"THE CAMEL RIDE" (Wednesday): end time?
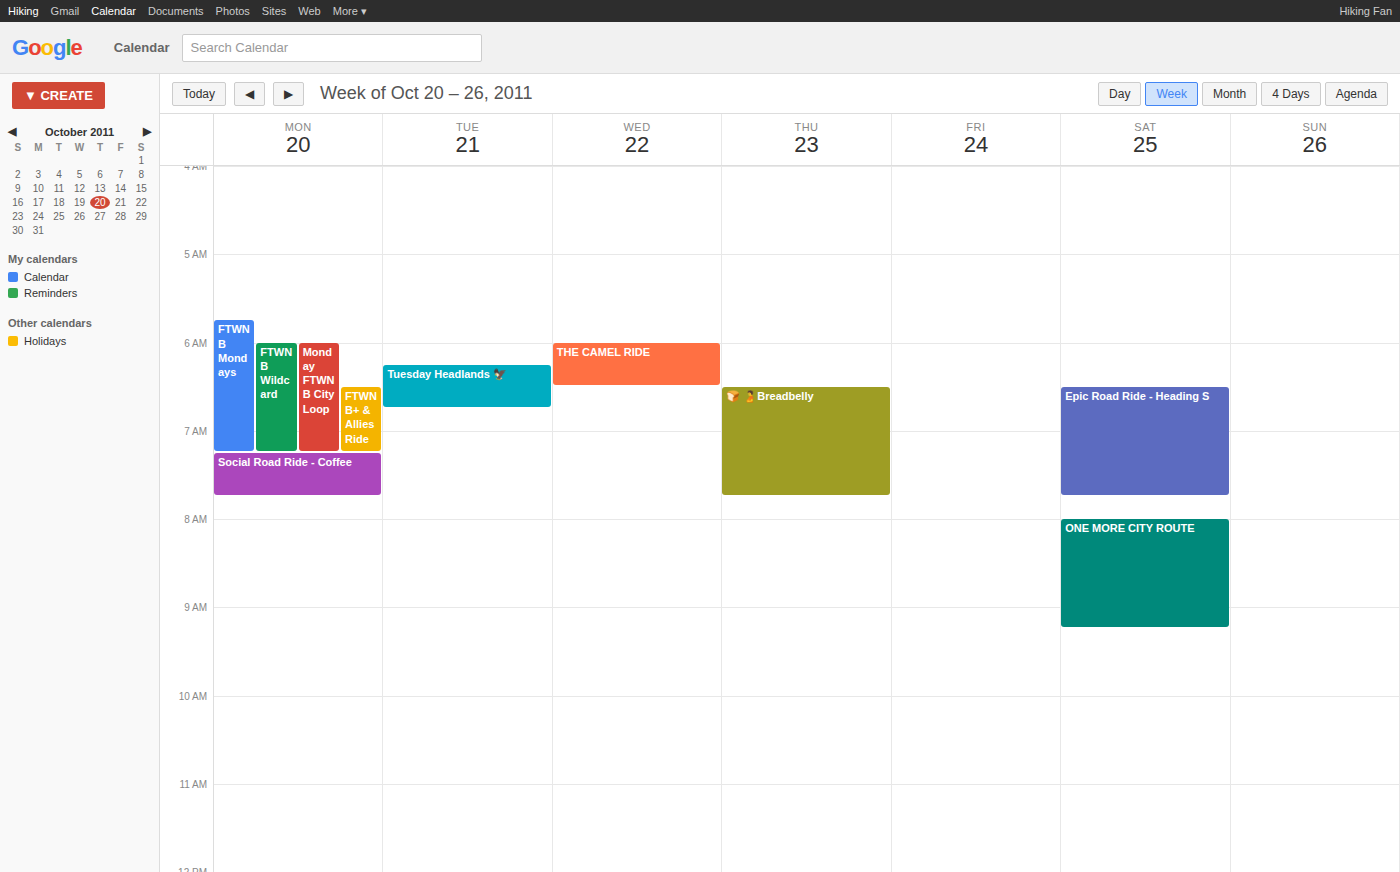
6:30 AM